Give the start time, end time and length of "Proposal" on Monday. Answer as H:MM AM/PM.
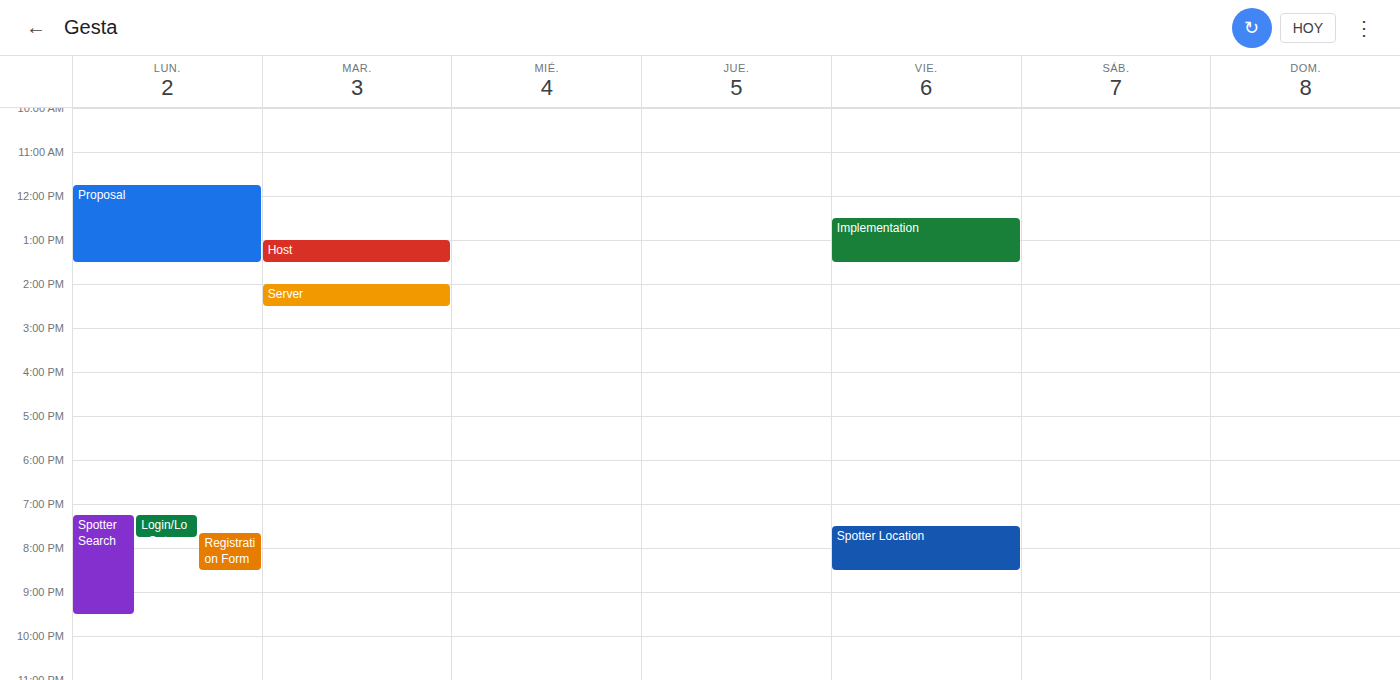
11:45 AM to 1:30 PM, 1 hour 45 minutes